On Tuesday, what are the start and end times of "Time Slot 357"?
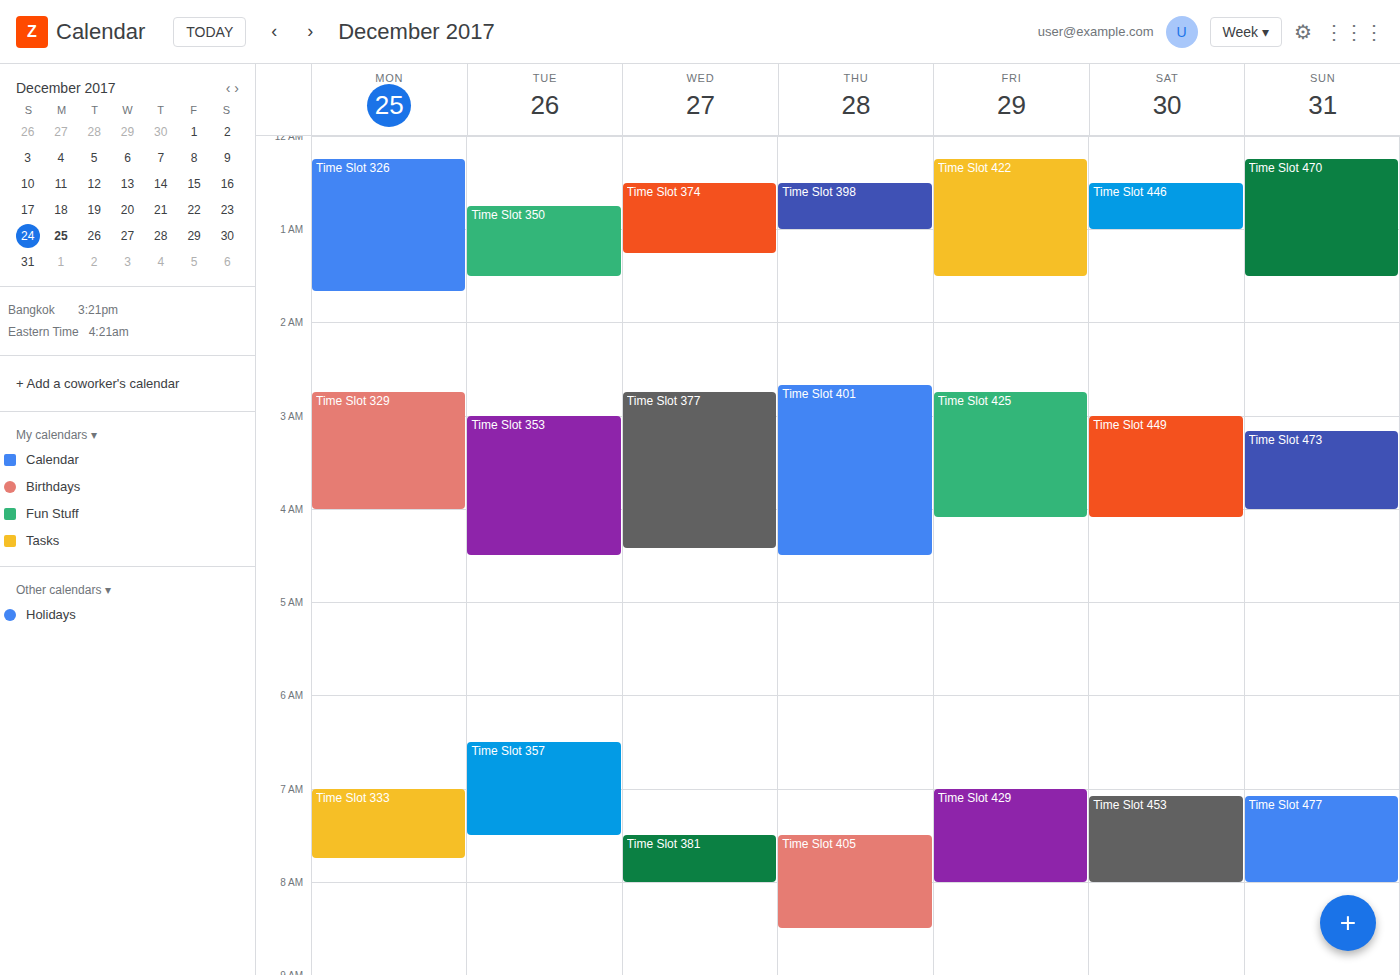
6:30 AM to 7:30 AM